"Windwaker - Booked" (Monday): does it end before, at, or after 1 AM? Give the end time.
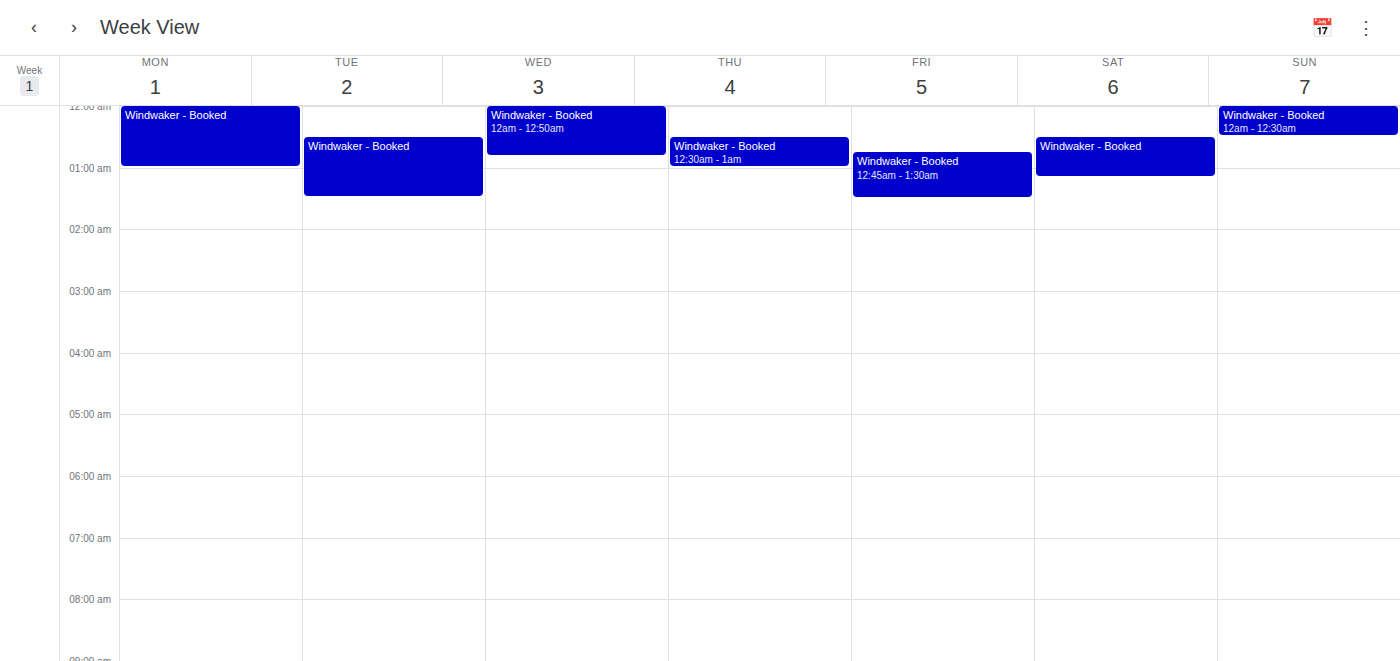
1:00 AM -- exactly at 1 AM, on the 1 AM line.